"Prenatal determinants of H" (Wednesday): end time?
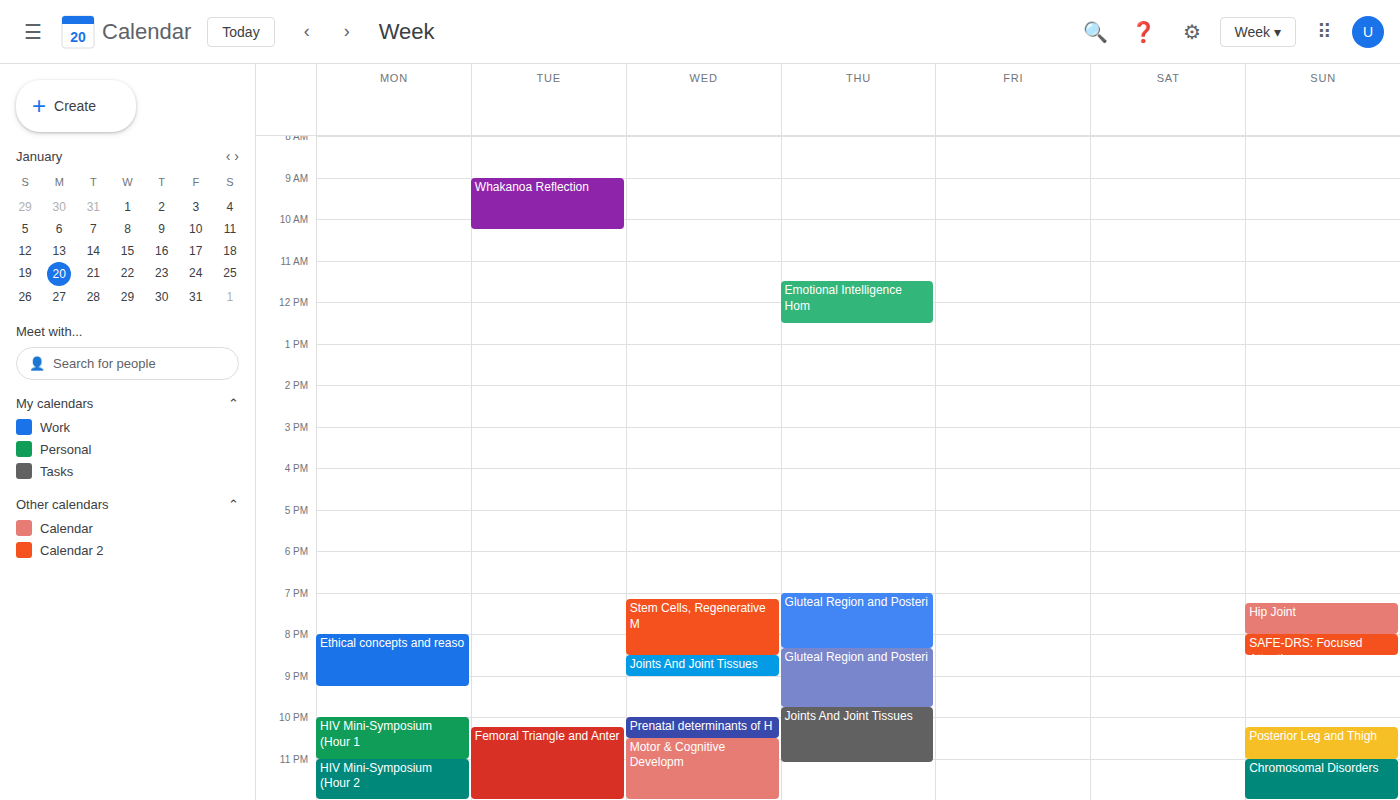
10:30 PM